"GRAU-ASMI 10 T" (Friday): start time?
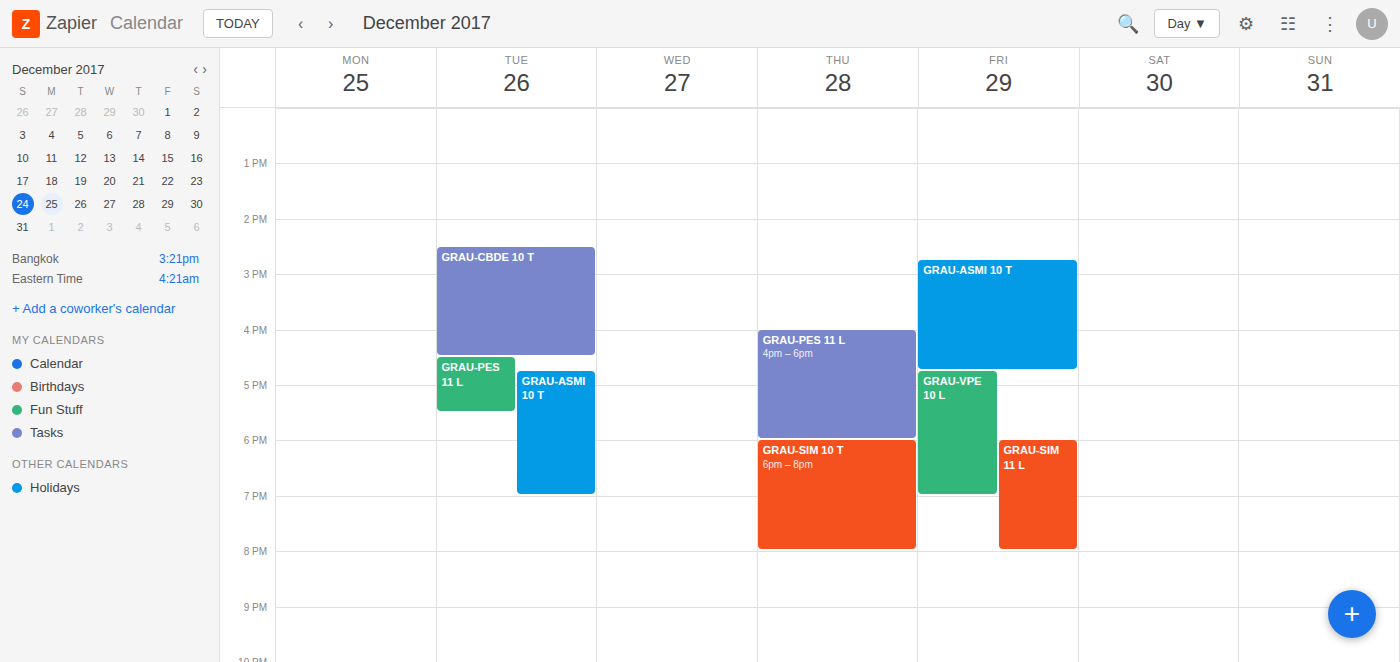
2:45 PM